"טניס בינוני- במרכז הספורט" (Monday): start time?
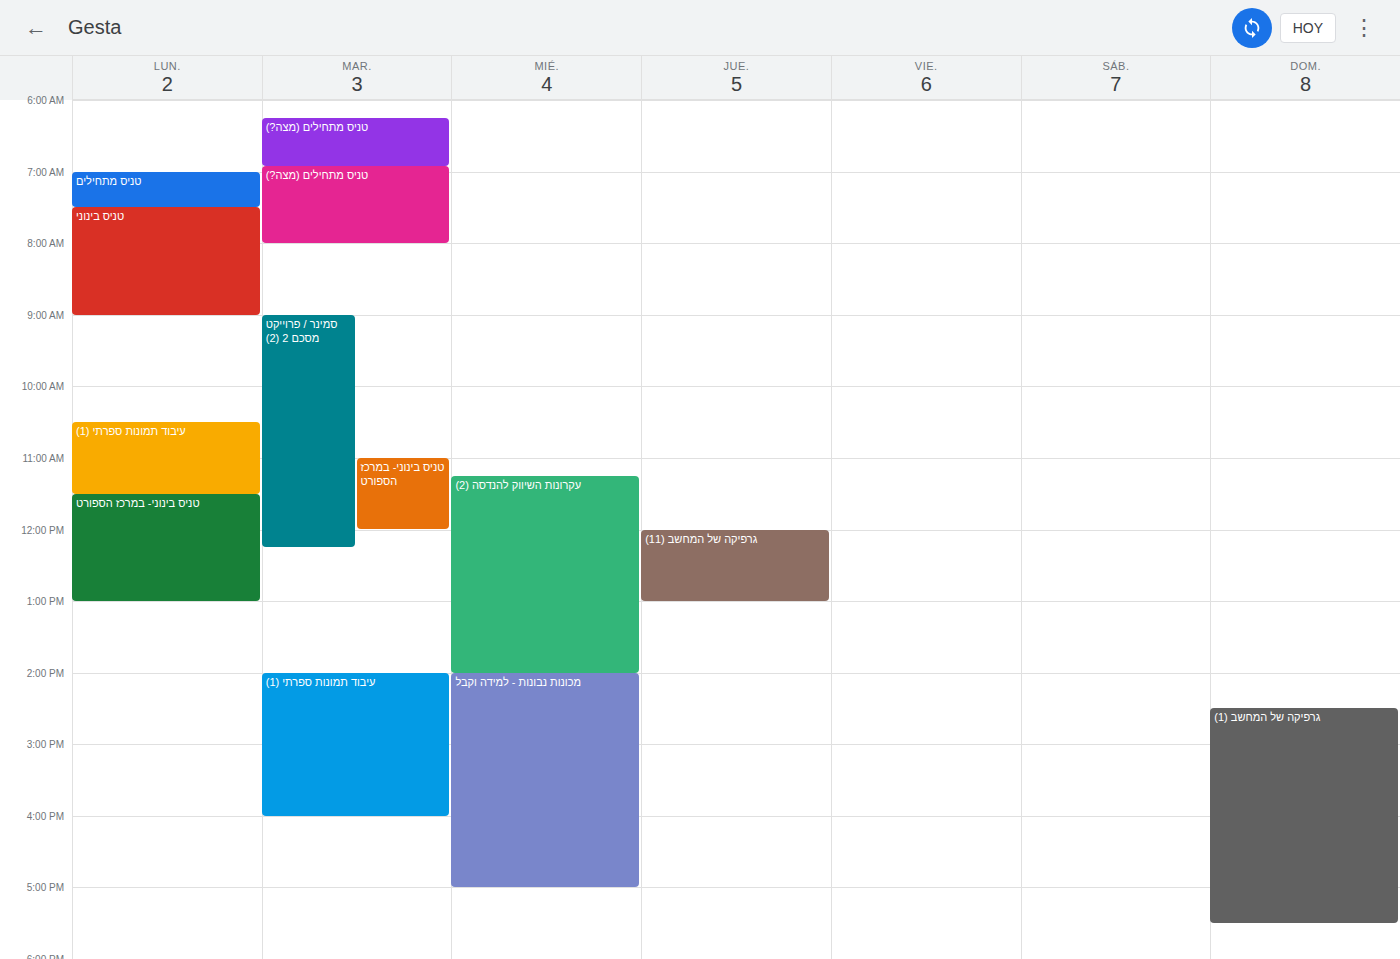
11:30 AM